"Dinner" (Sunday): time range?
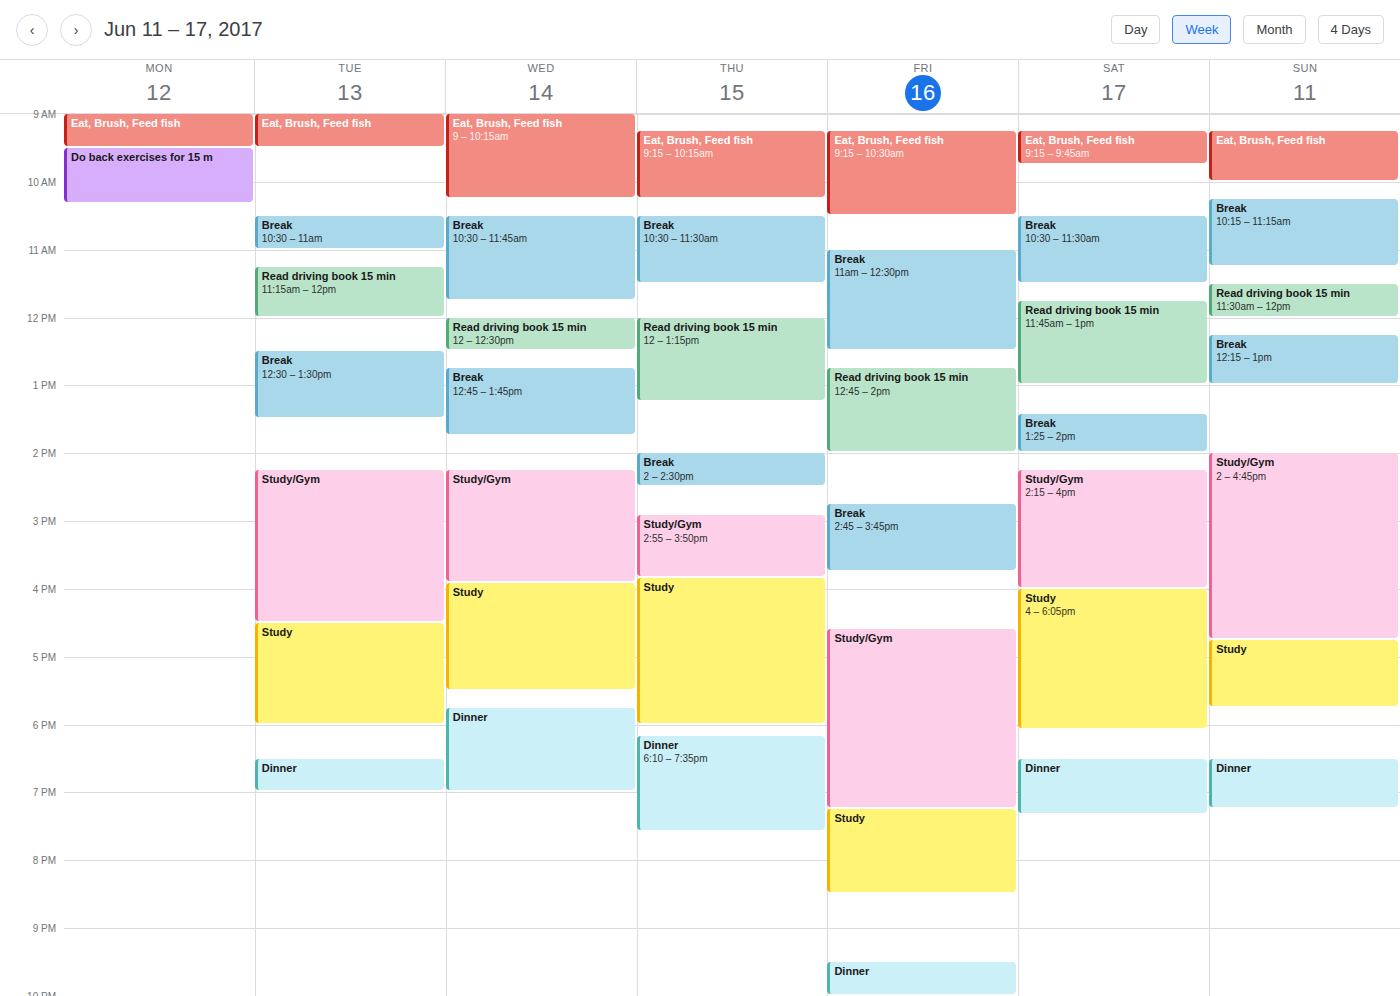
6:30 PM to 7:15 PM